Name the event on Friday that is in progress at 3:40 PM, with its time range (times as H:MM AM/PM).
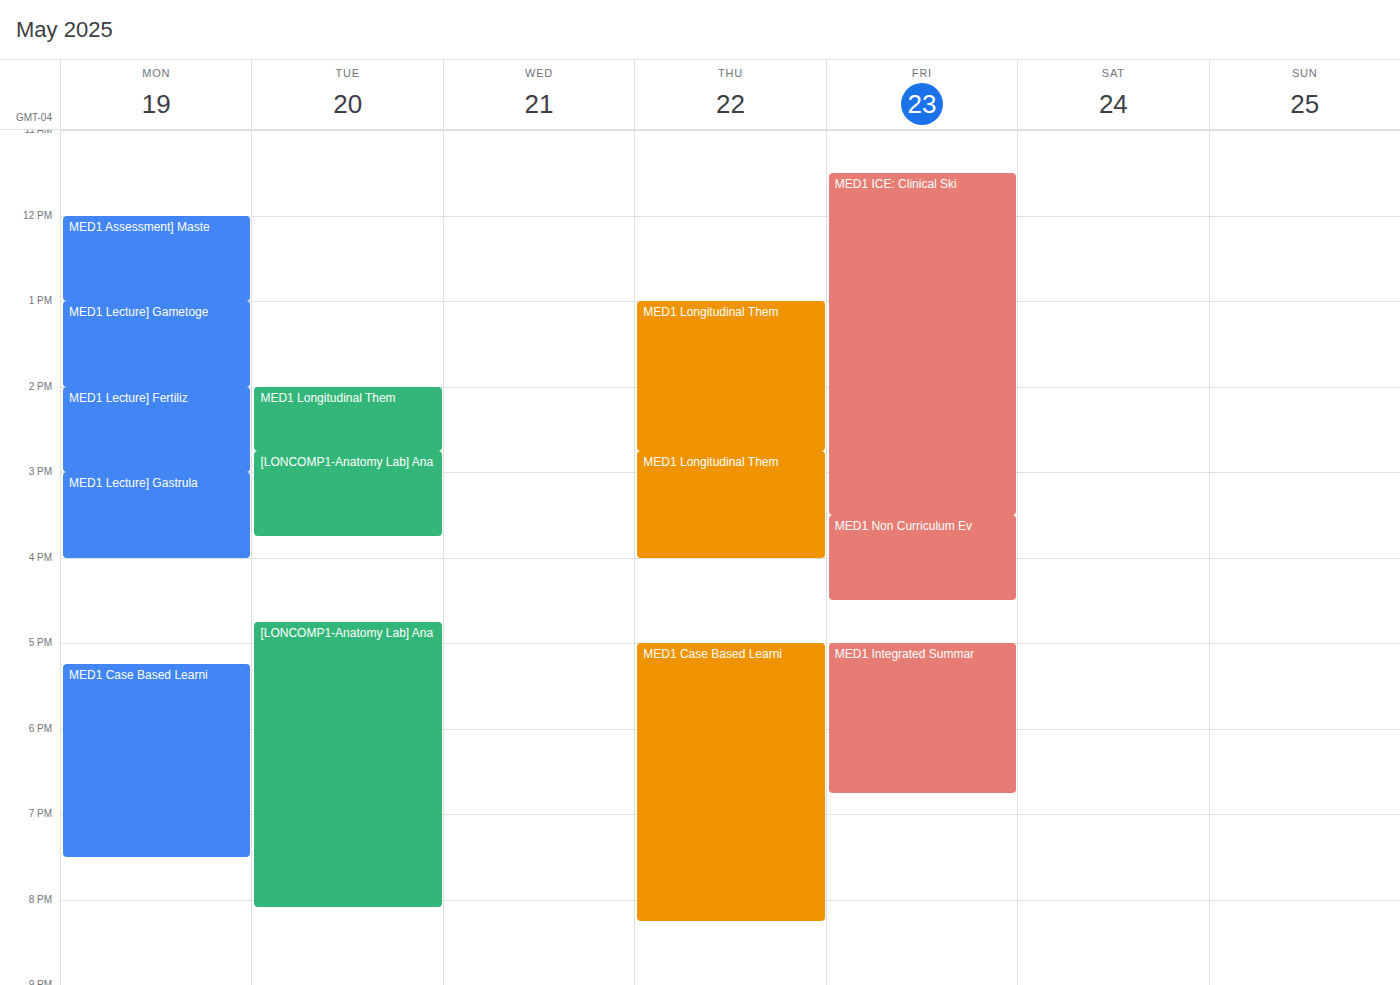
"MED1 Non Curriculum Ev", 3:30 PM to 4:30 PM